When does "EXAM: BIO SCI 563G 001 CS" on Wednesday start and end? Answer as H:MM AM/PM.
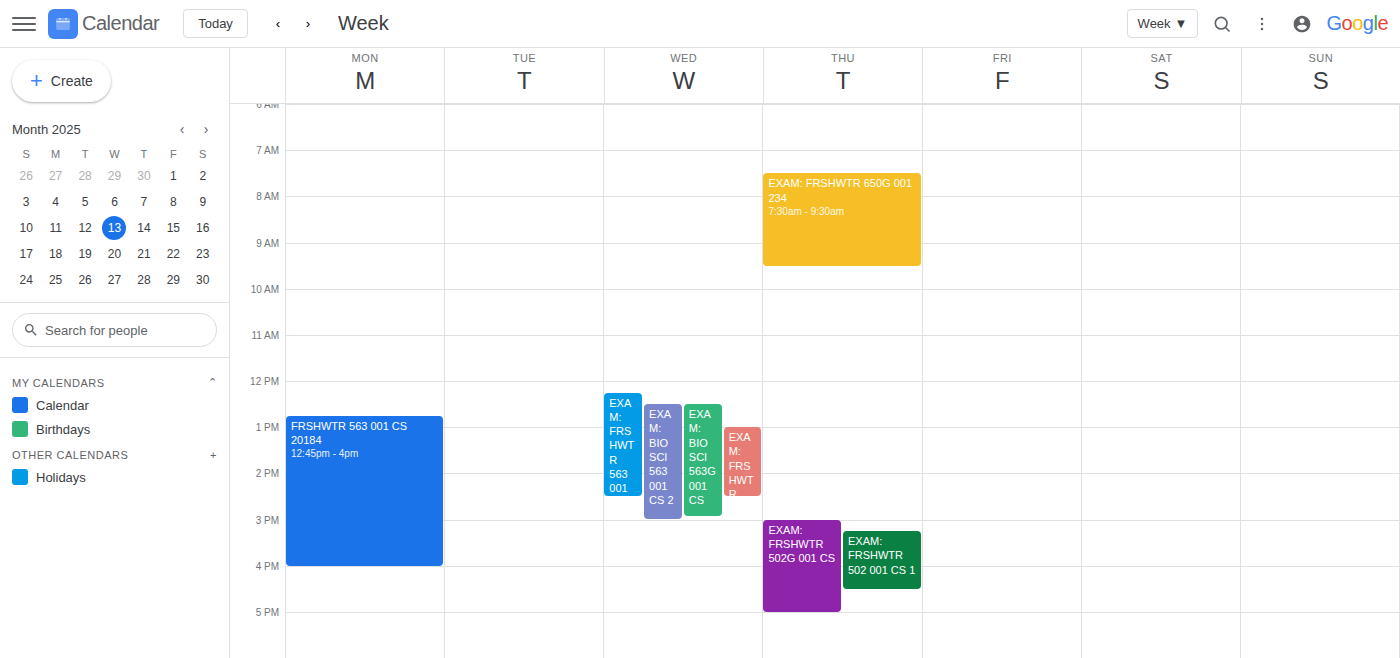
12:30 PM to 2:55 PM